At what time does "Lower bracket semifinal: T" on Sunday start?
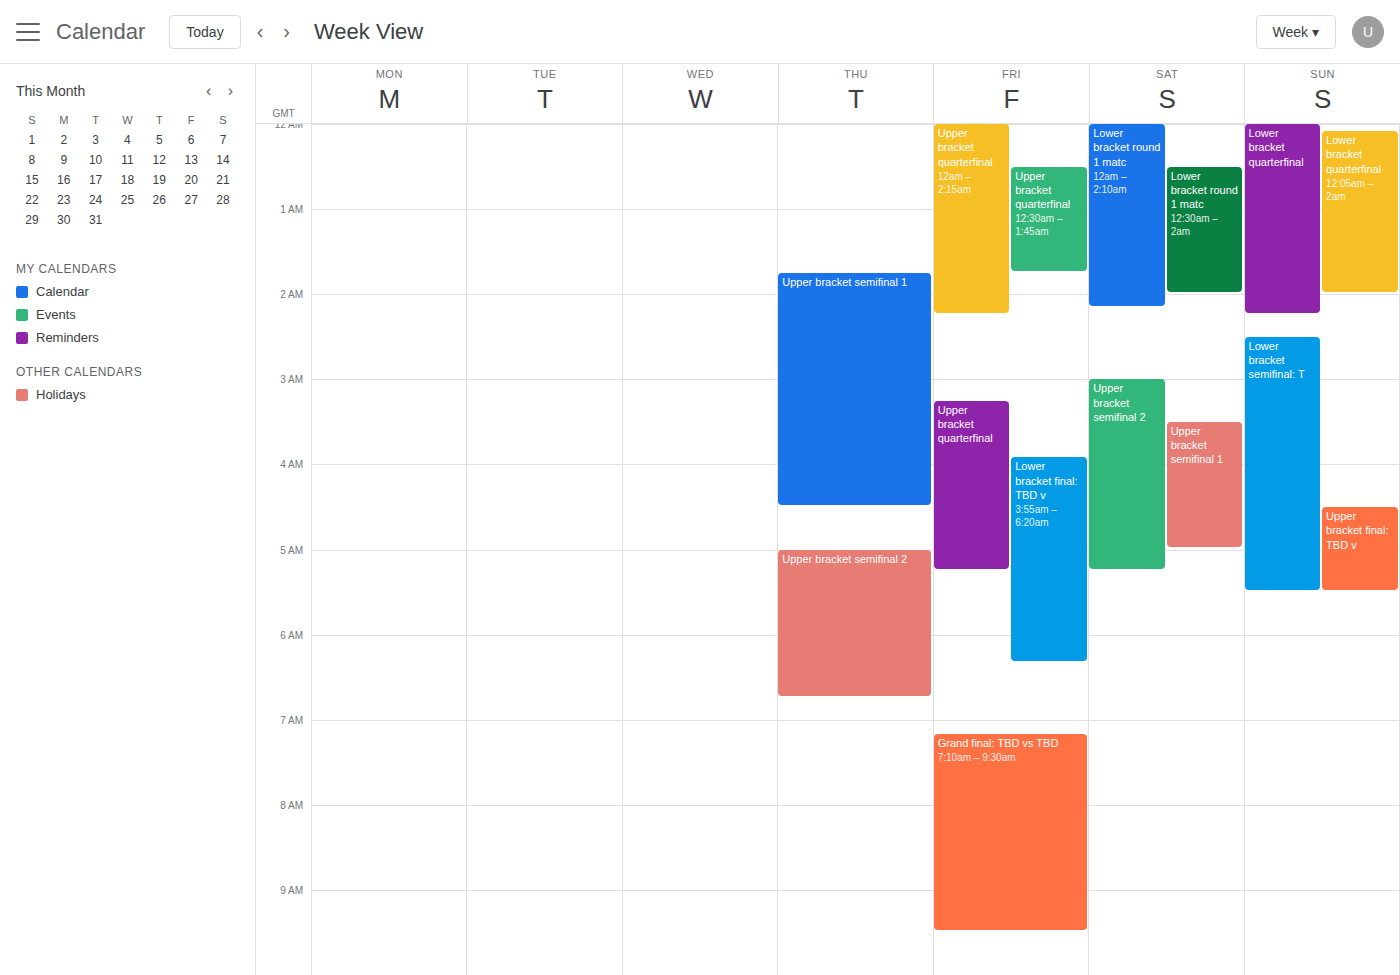
2:30 AM